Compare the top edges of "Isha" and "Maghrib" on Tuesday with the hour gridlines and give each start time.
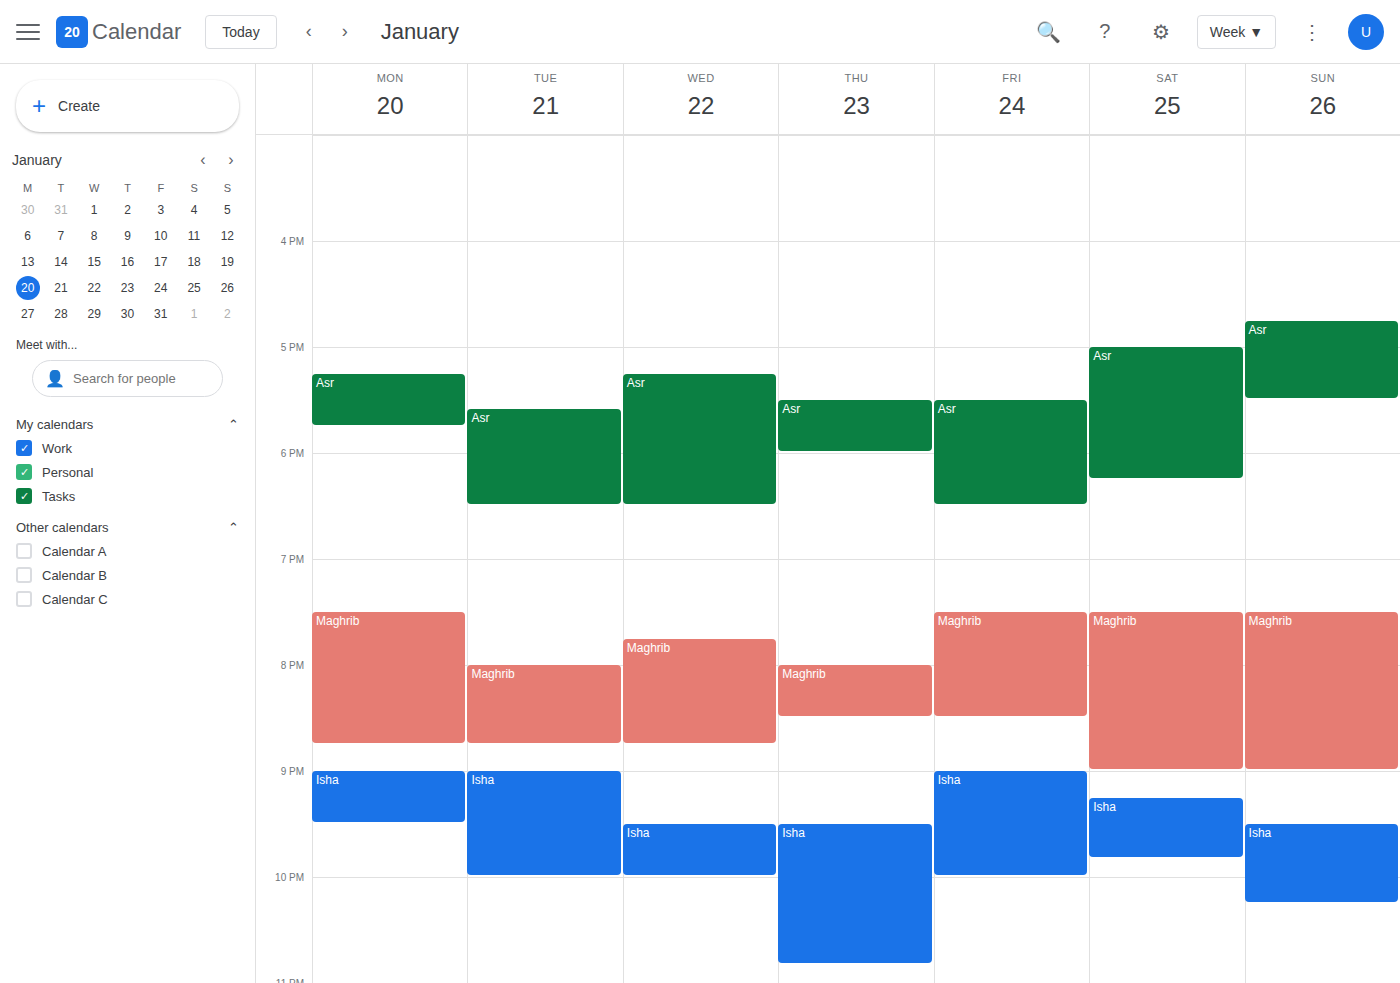
"Isha": 9:00 PM, exactly on the 9 PM line. "Maghrib": 8:00 PM, exactly on the 8 PM line.